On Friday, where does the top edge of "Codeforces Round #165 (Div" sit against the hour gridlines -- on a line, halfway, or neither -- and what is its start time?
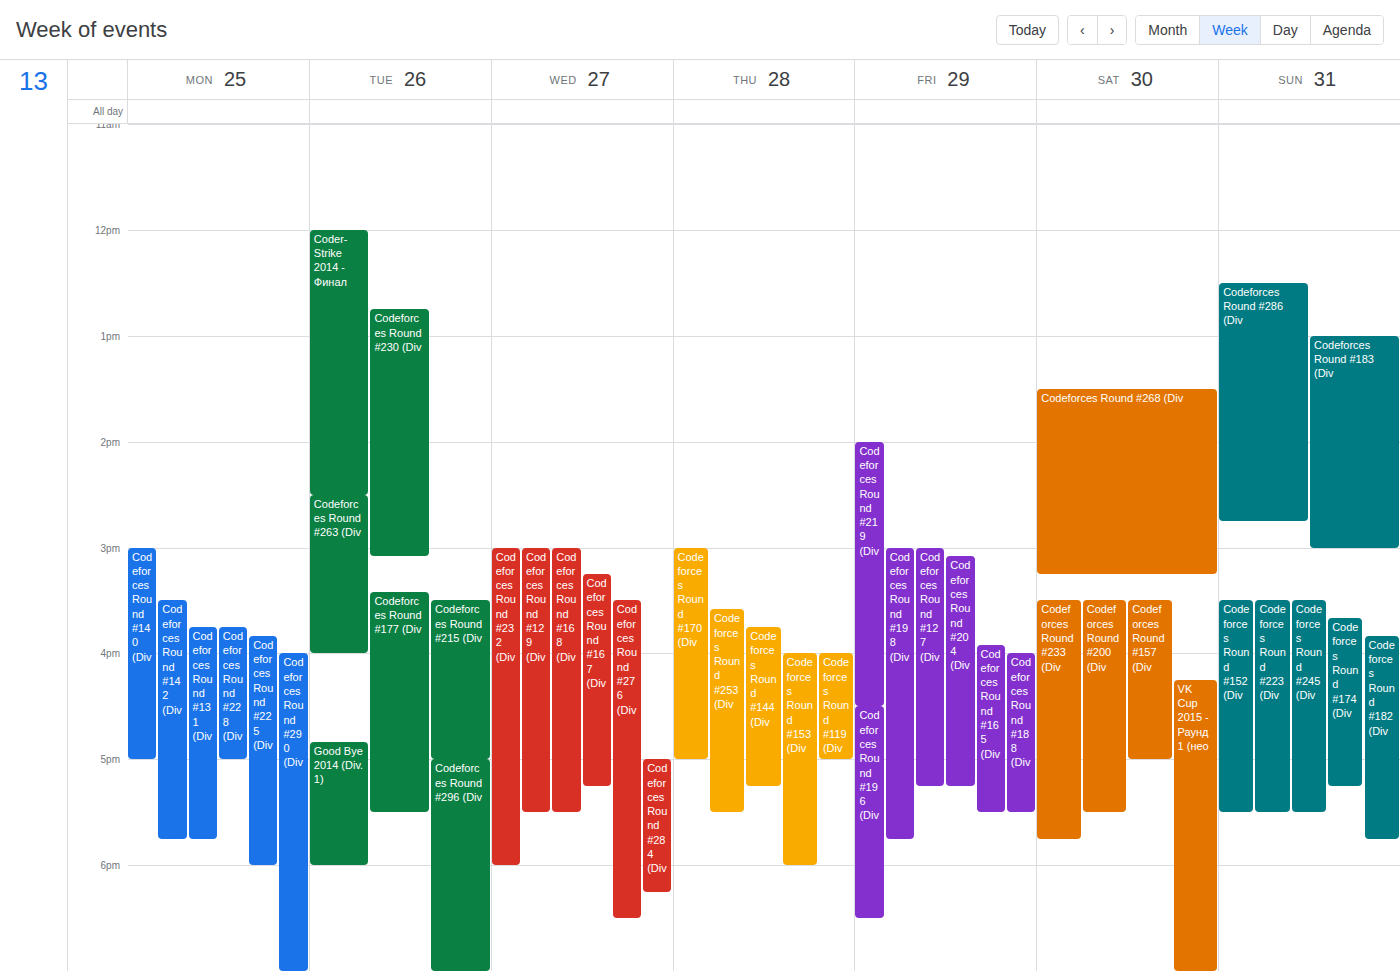
15:55 -- neither: 55 minutes below the 15:00 line and 5 minutes above the 16:00 line.